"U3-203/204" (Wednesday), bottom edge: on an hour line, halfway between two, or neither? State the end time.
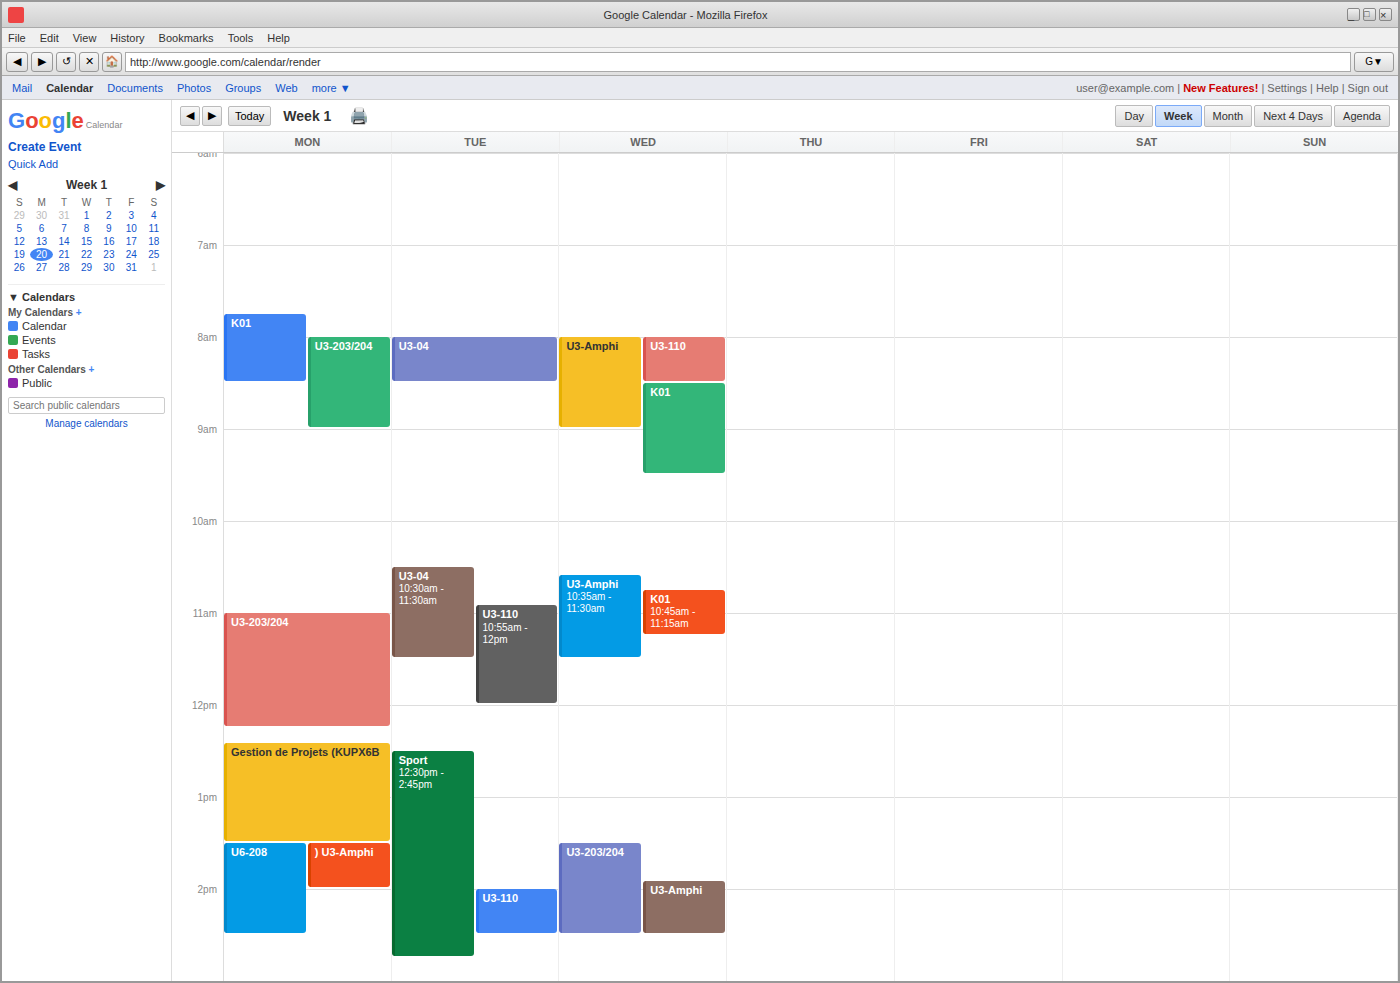
2:30 PM -- halfway between the 2 PM and 3 PM lines.